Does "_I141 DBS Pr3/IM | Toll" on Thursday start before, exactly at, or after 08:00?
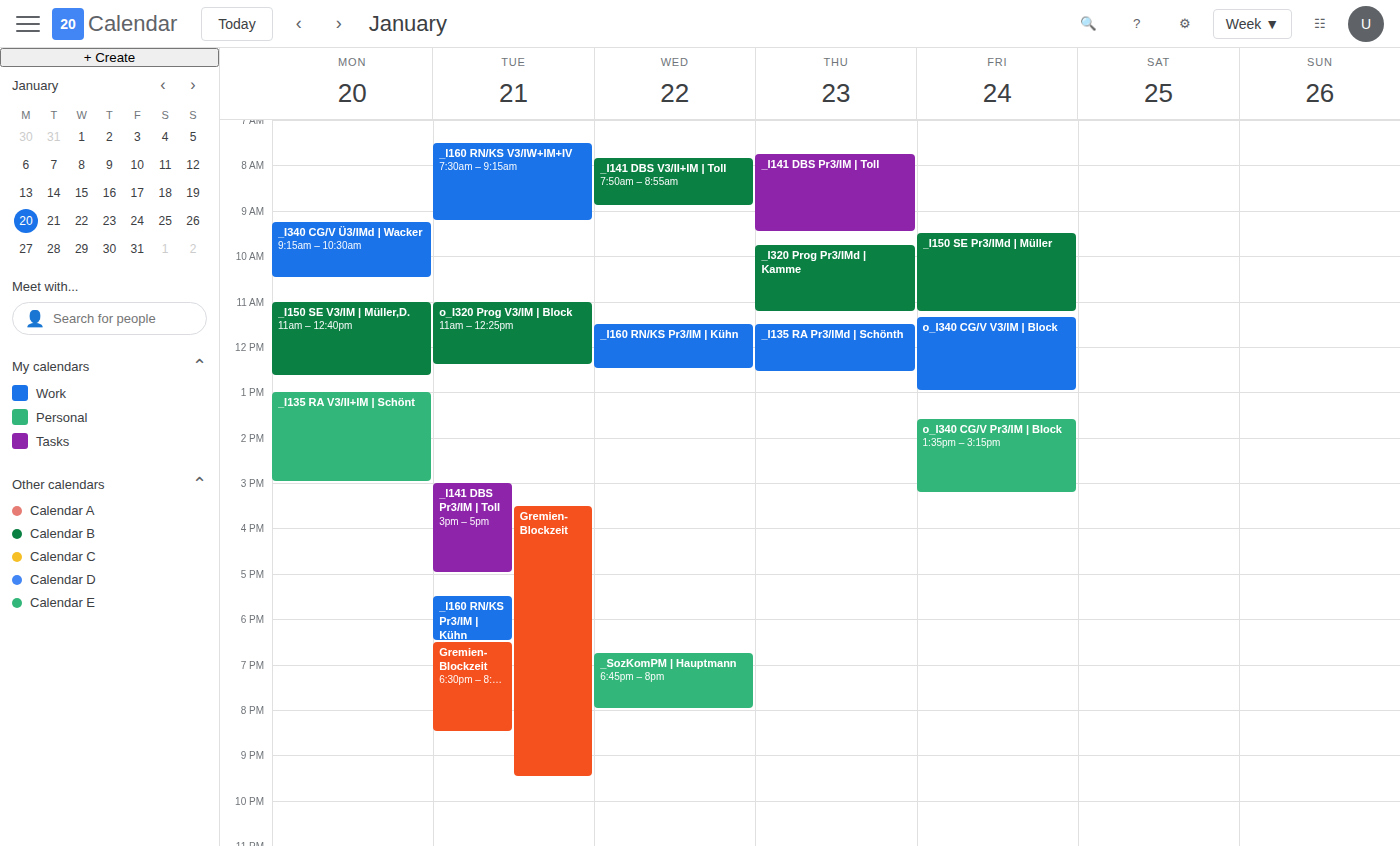
07:45 -- before 08:00, 15 minutes above the 08:00 line.